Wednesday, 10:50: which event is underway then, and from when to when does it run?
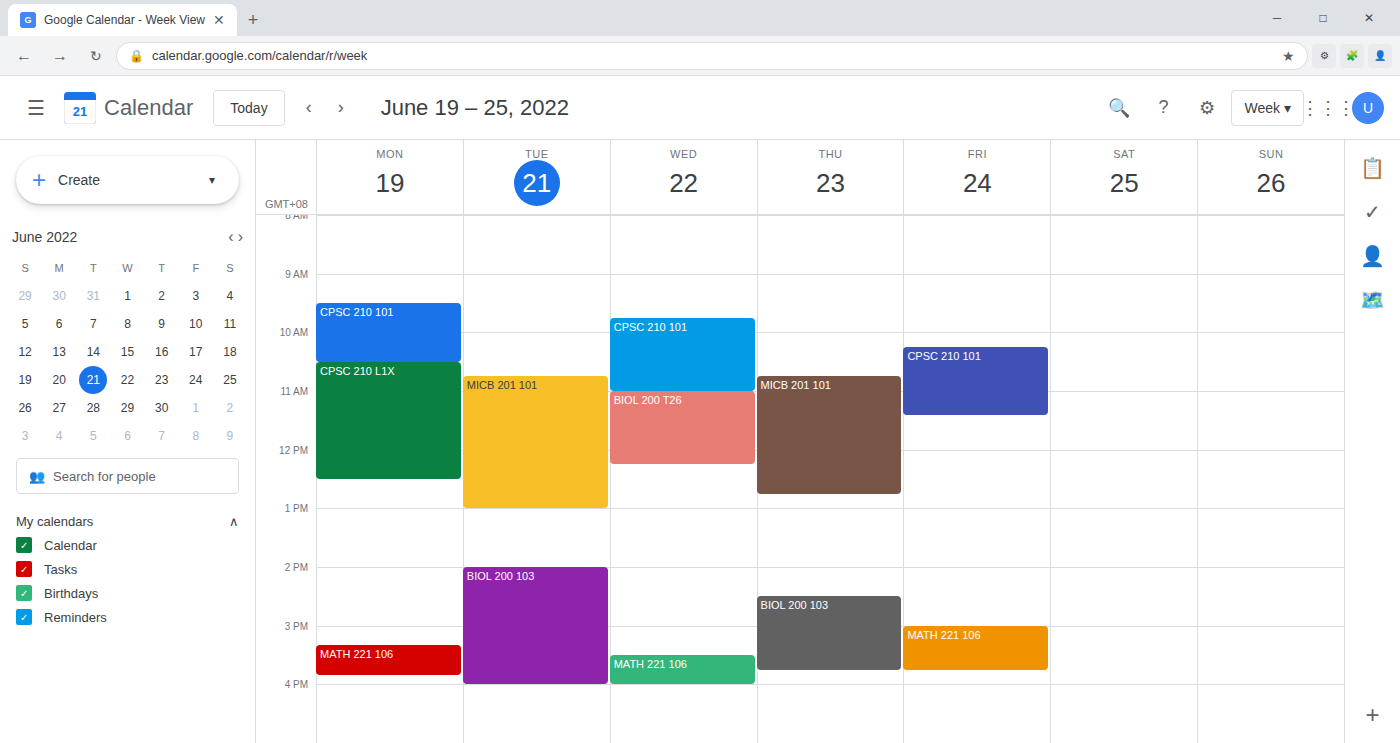
"CPSC 210 101", 09:45 to 11:00